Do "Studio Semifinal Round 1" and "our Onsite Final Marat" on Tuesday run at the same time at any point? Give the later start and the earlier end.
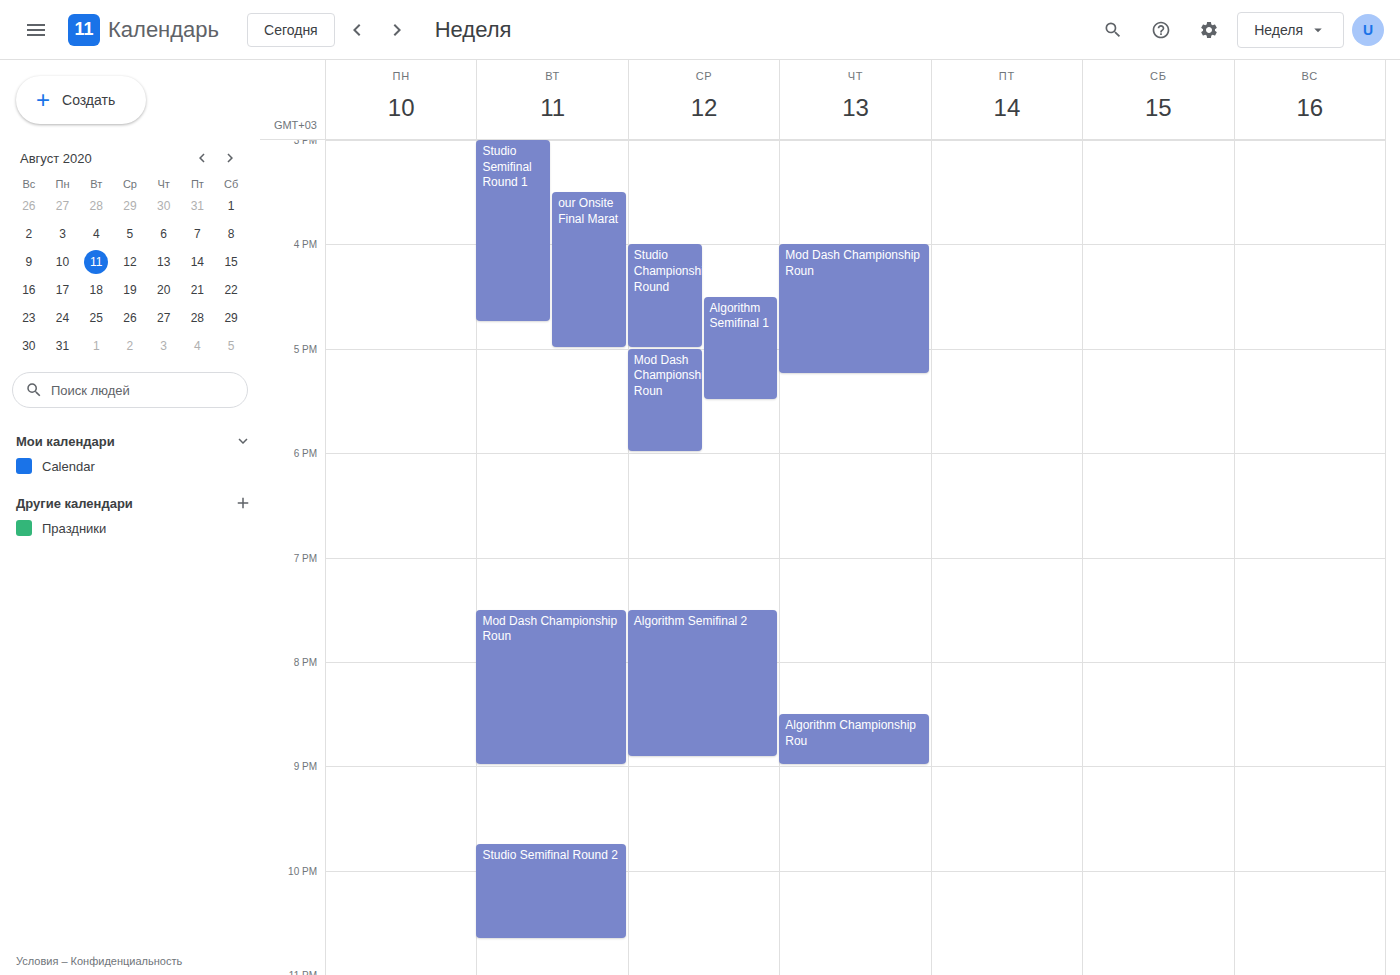
"our Onsite Final Marat" starts at 3:30 PM, before "Studio Semifinal Round 1" ends at 4:45 PM -- they overlap.